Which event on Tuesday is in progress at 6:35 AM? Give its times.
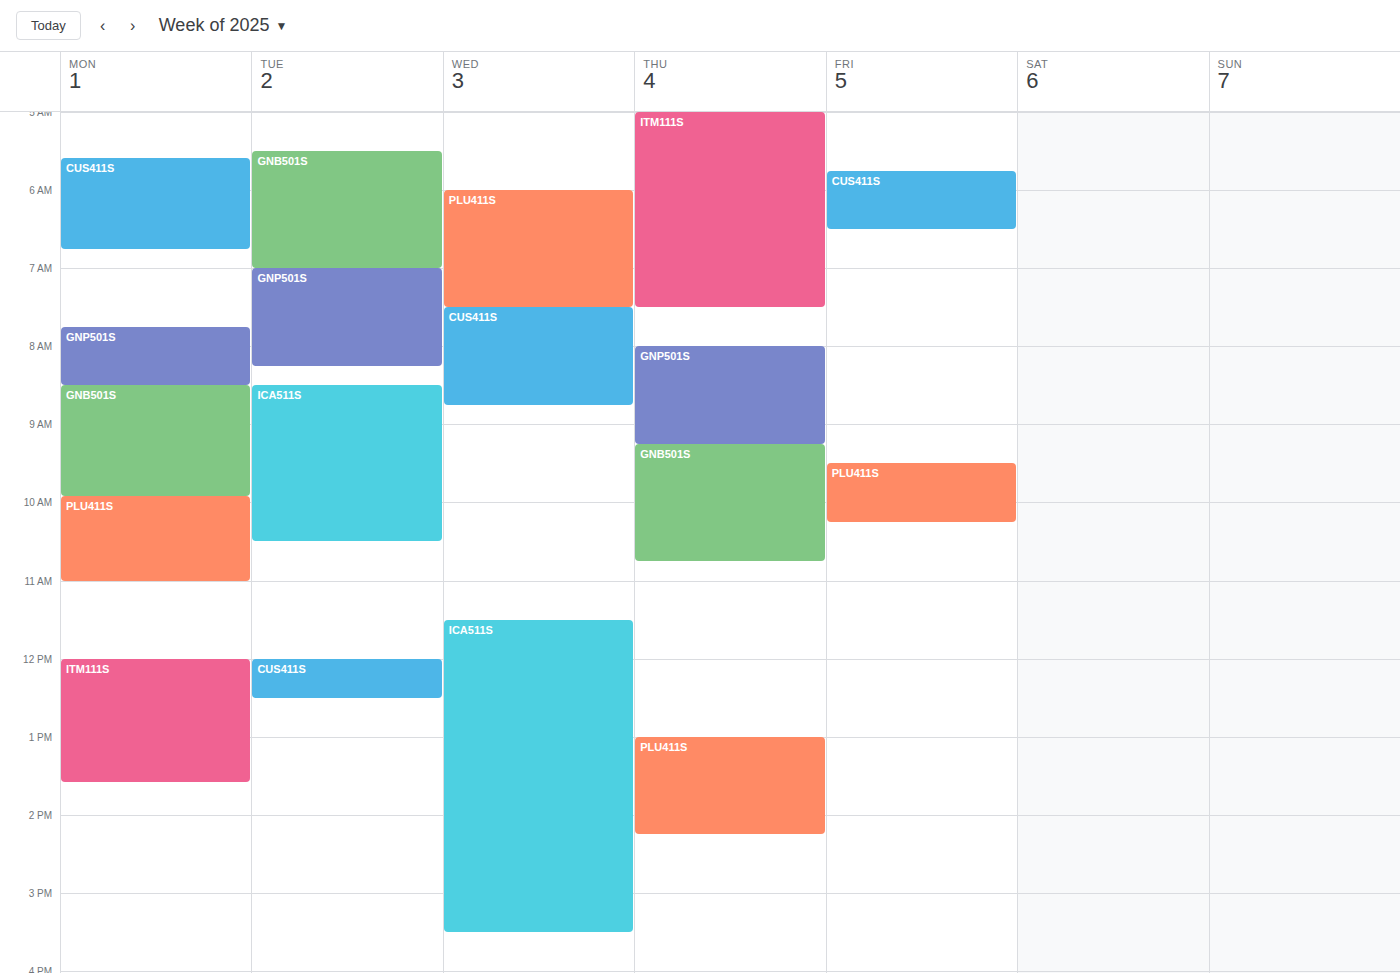
"GNB501S", 5:30 AM to 7:00 AM